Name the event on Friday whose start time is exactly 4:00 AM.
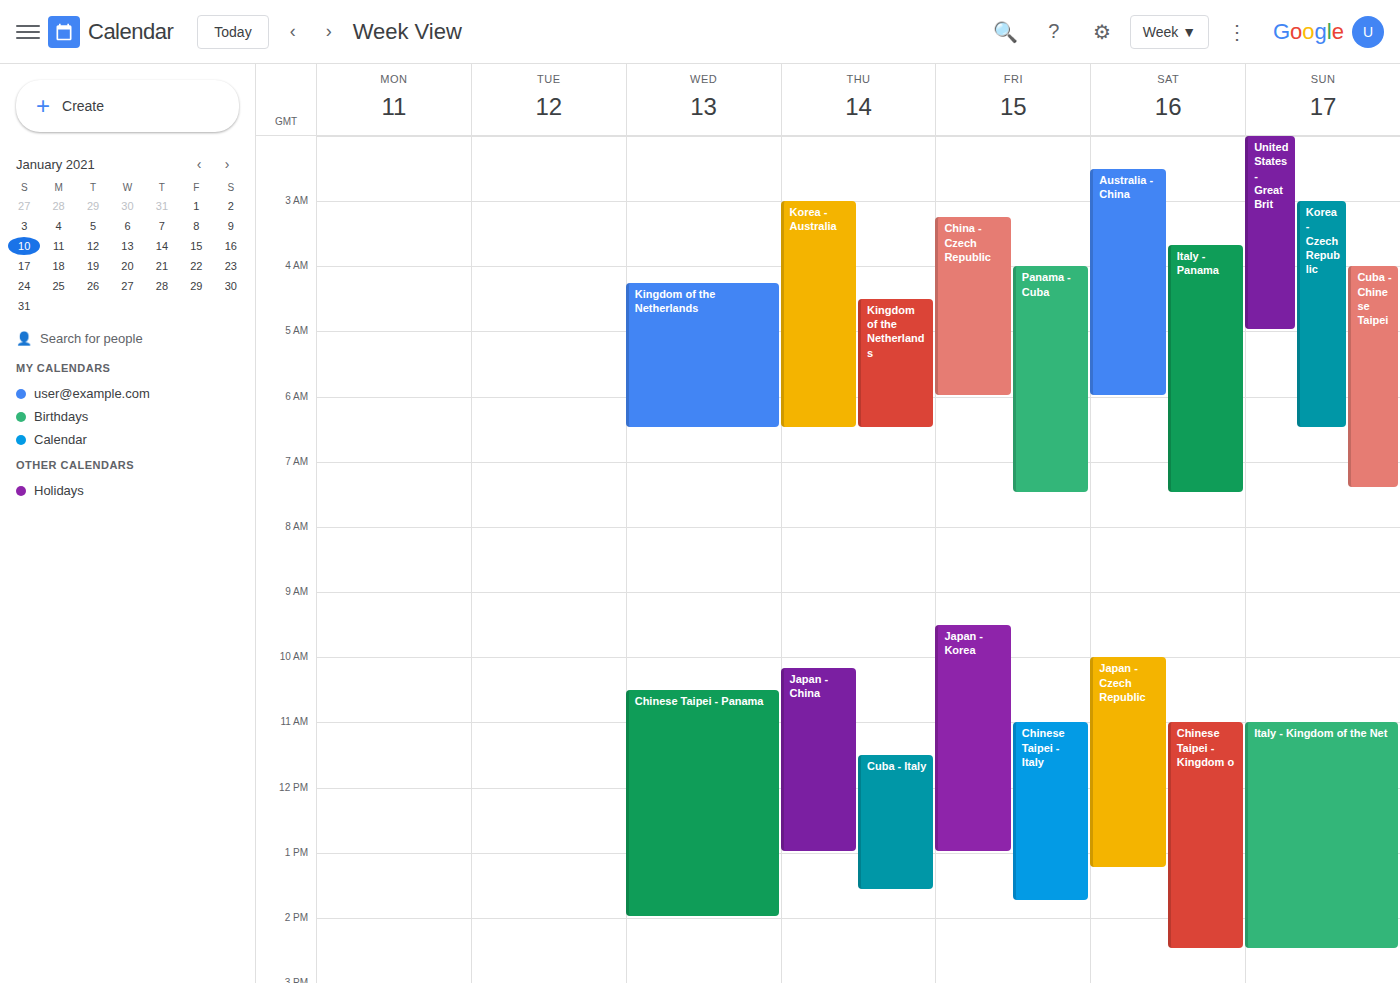
"Panama - Cuba"